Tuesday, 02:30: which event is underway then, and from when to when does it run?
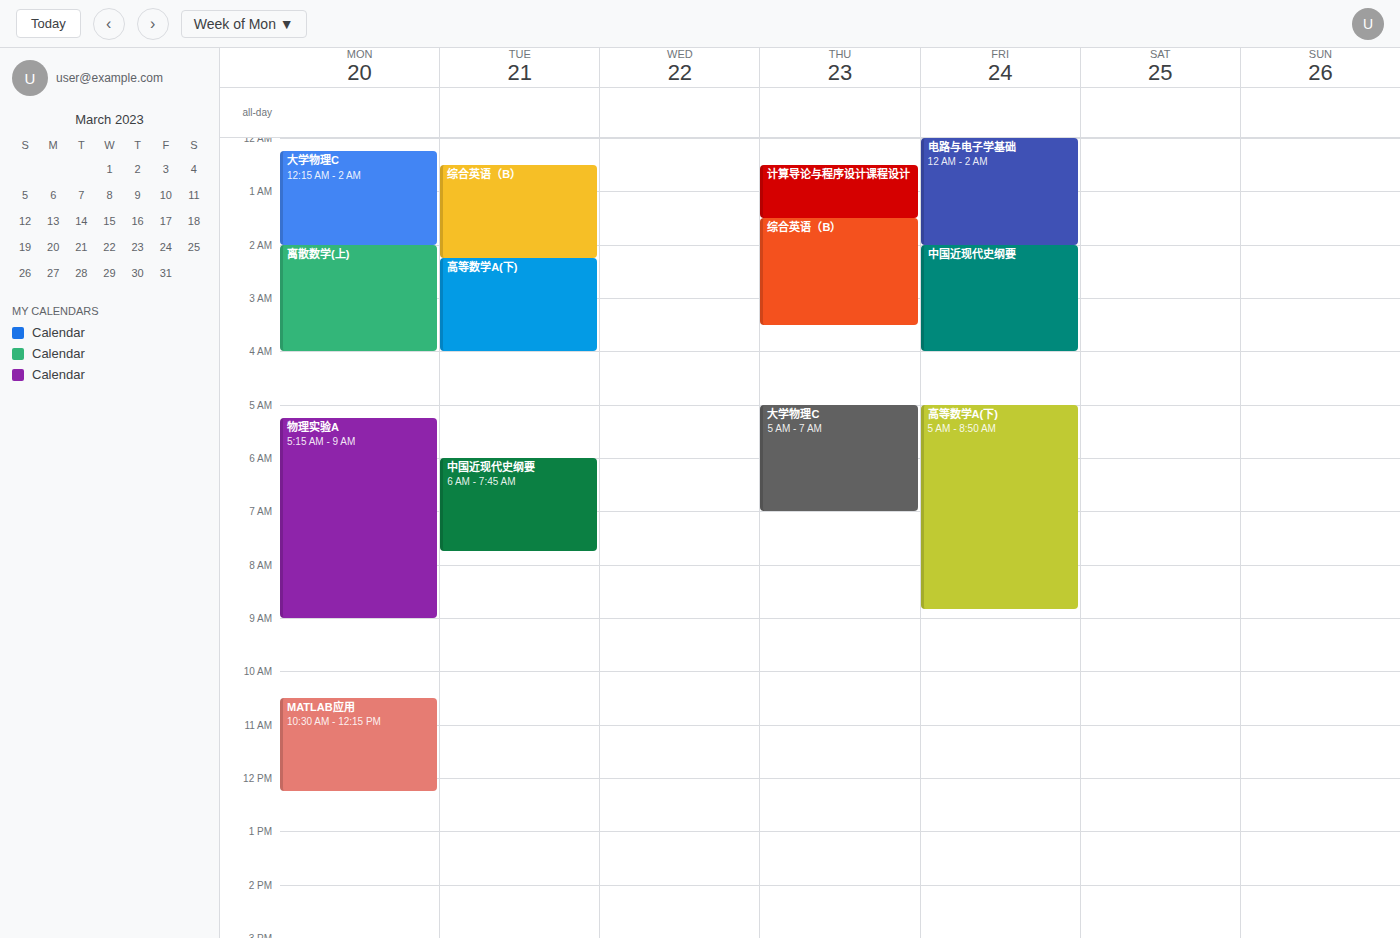
"高等数学A(下)", 02:15 to 04:00